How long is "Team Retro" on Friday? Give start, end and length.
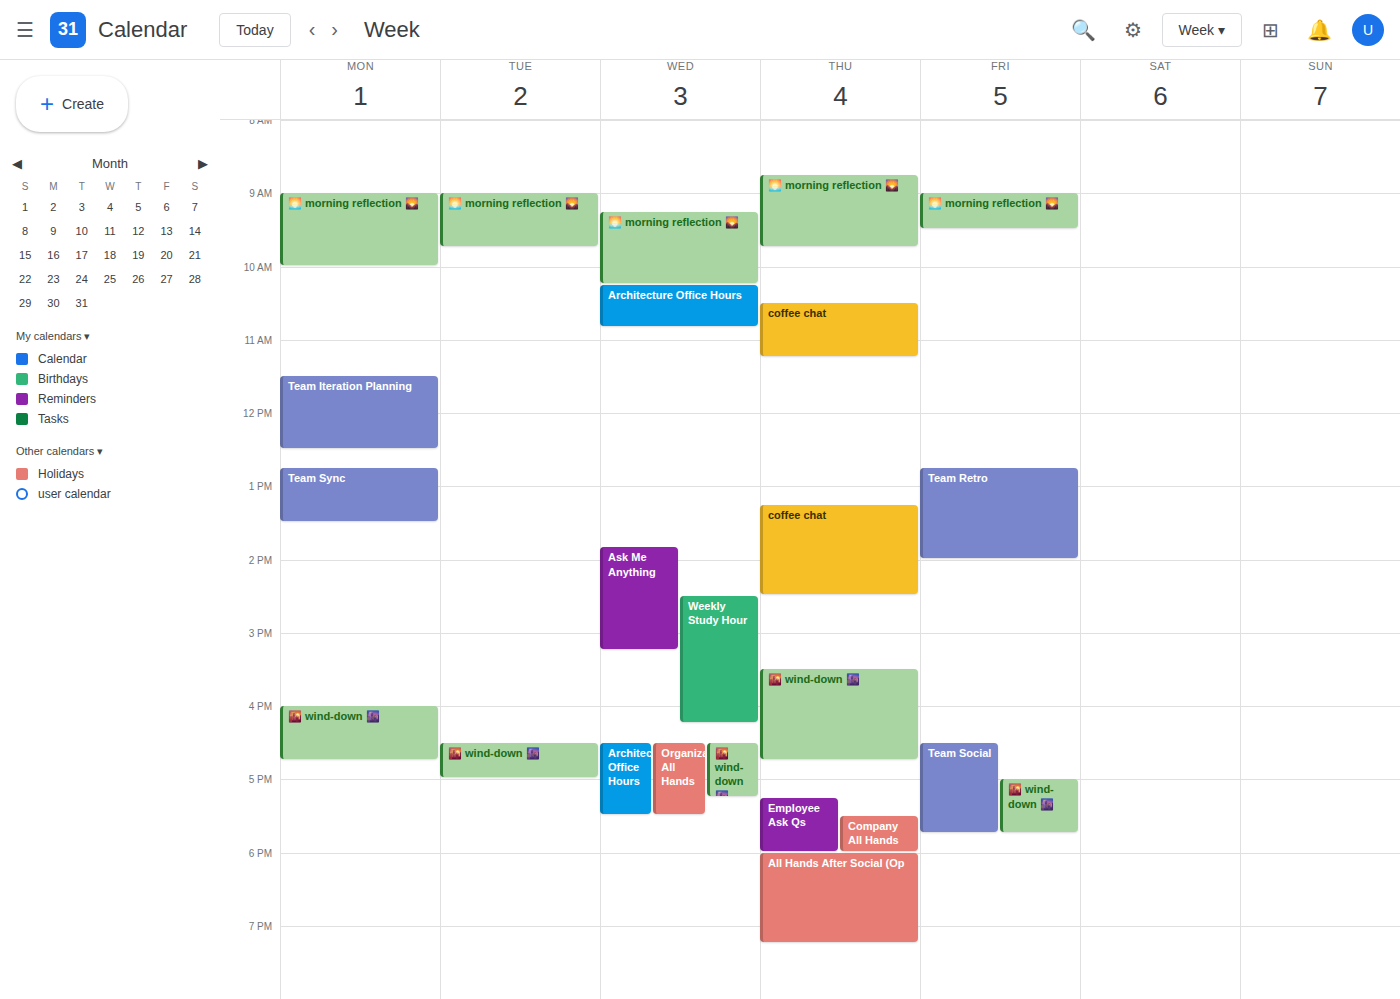
12:45 PM to 2:00 PM, 1 hour 15 minutes